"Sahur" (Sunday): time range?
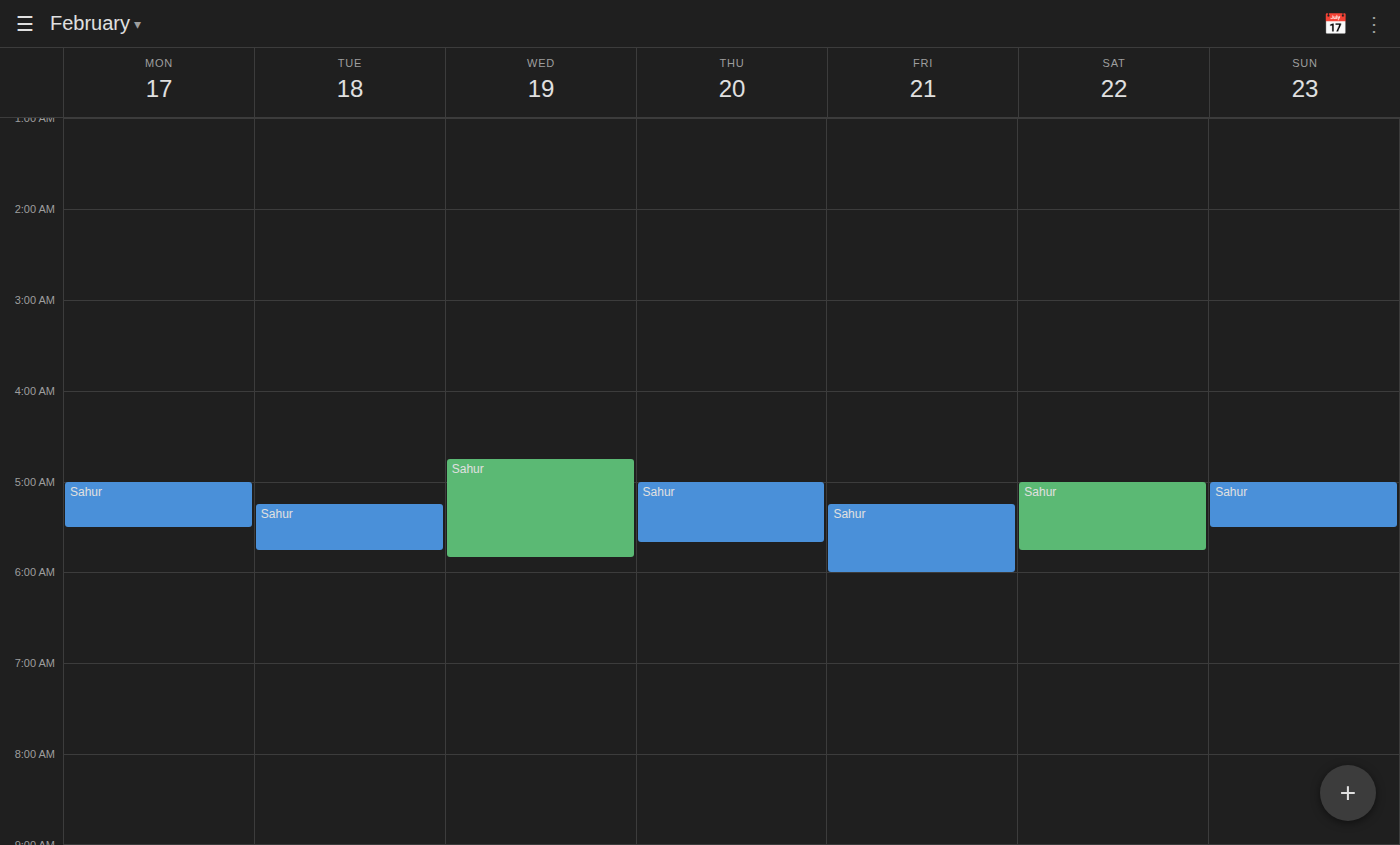
5:00 AM to 5:30 AM